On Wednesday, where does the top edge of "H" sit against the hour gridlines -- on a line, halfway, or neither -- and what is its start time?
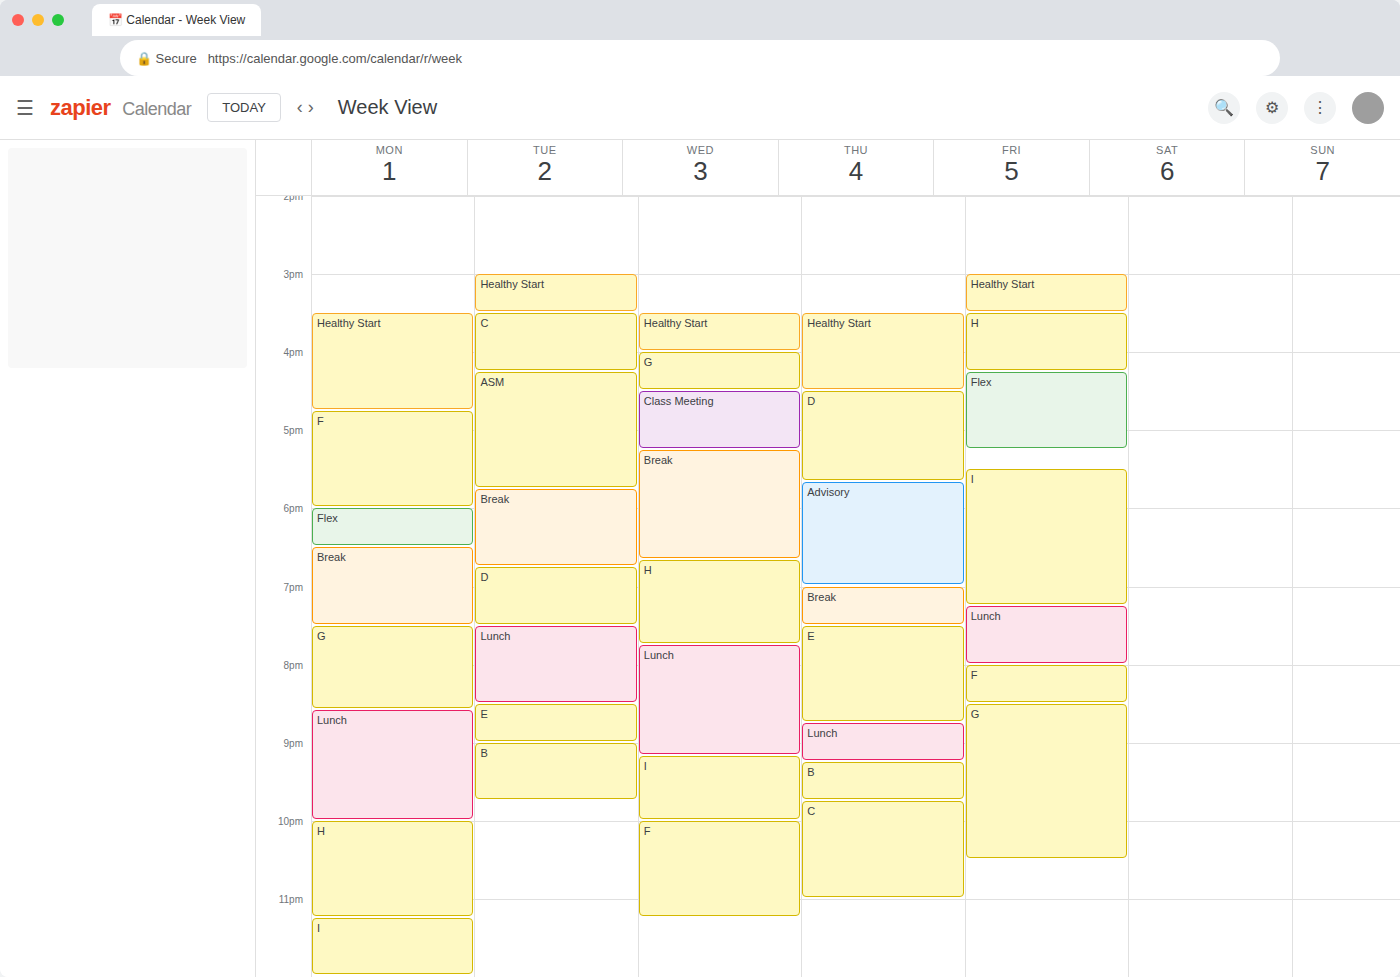
6:40 PM -- neither: 40 minutes below the 6 PM line and 20 minutes above the 7 PM line.